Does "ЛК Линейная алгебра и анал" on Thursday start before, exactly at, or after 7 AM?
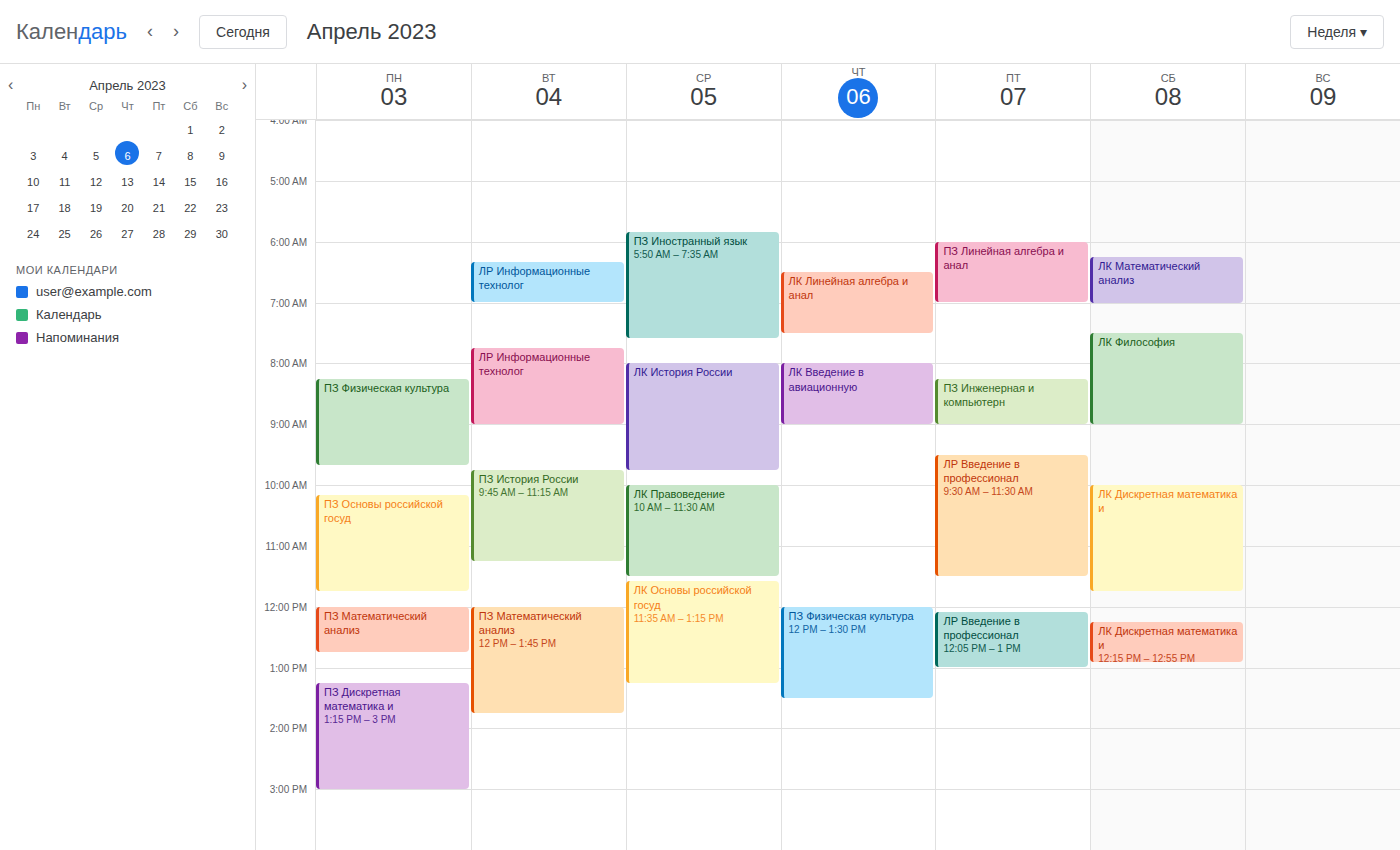
6:30 AM -- before 7 AM, 30 minutes above the 7 AM line.